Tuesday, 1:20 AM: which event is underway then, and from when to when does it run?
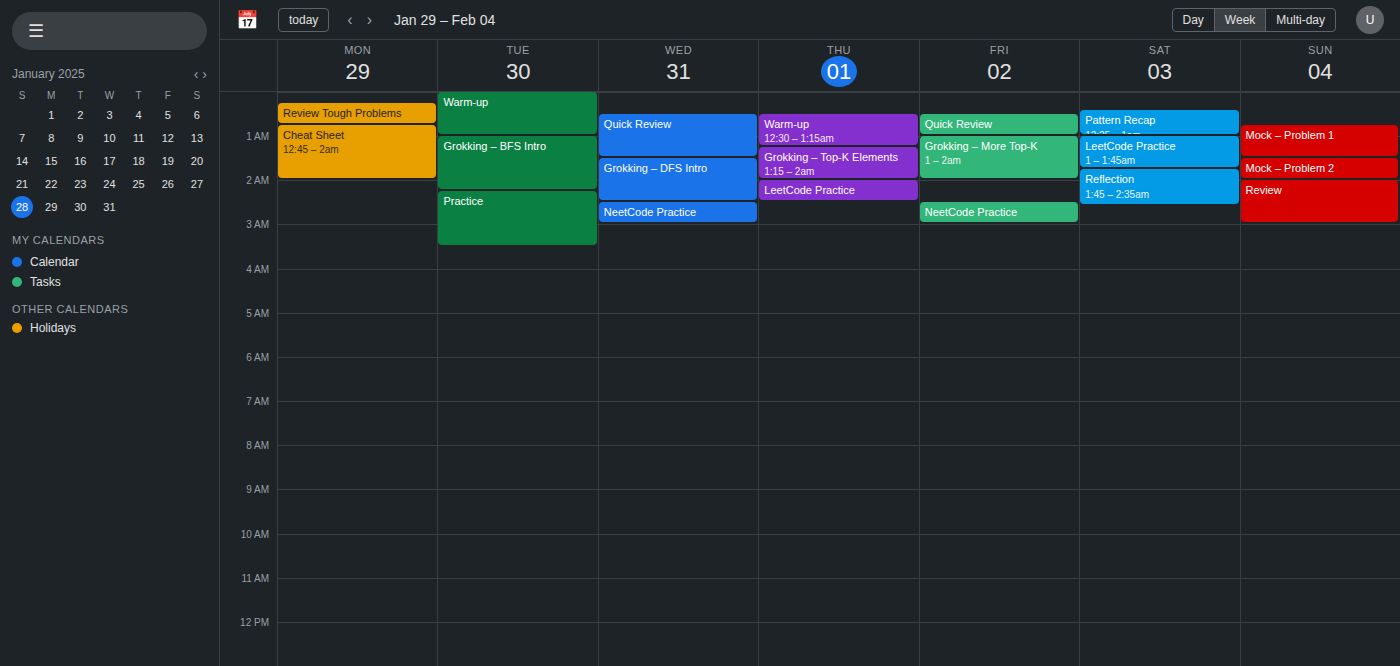
"Grokking – BFS Intro", 1:00 AM to 2:15 AM